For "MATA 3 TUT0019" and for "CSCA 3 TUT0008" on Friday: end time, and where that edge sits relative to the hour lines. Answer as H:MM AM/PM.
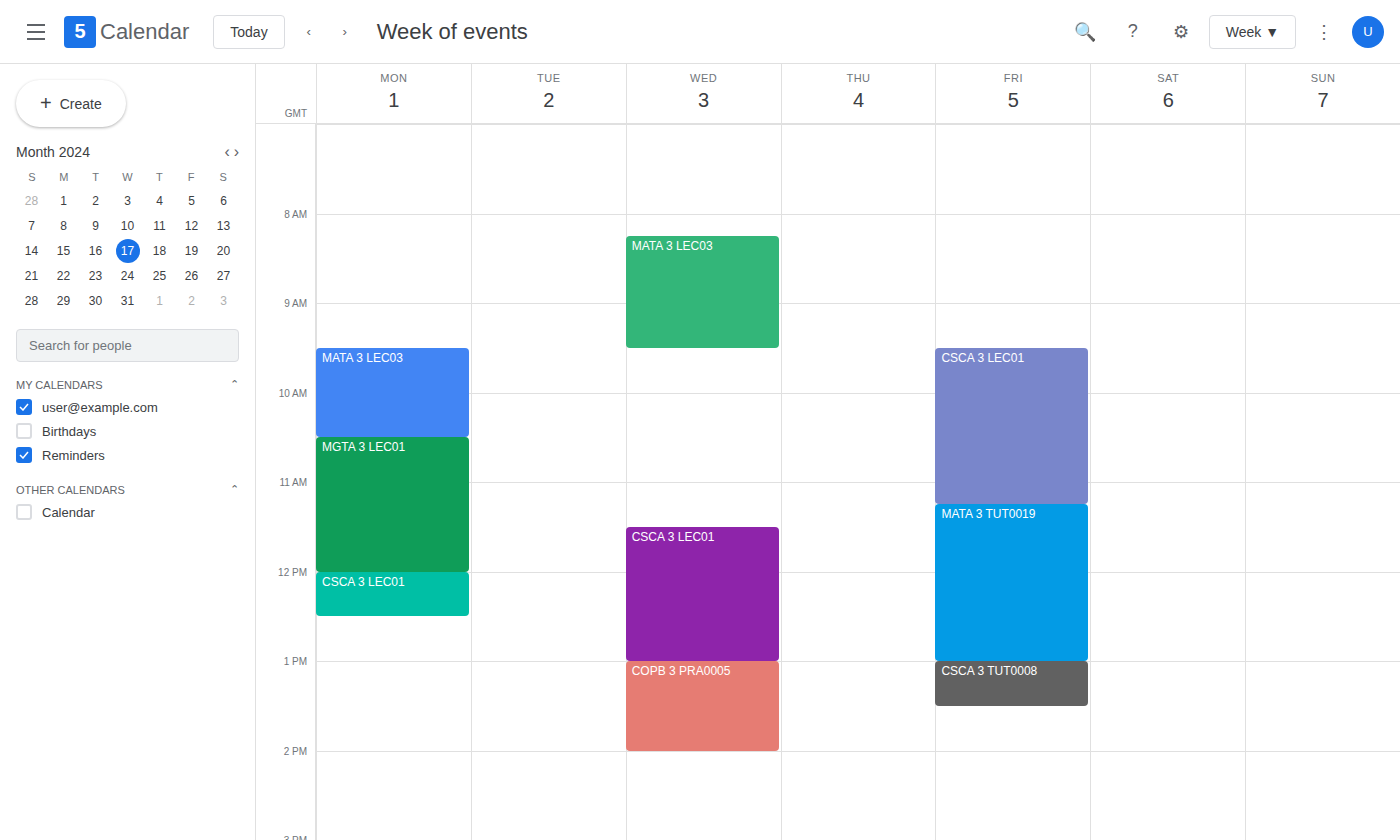
"MATA 3 TUT0019": 1:00 PM, exactly on the 1 PM line. "CSCA 3 TUT0008": 1:30 PM, halfway between the 1 PM and 2 PM lines.